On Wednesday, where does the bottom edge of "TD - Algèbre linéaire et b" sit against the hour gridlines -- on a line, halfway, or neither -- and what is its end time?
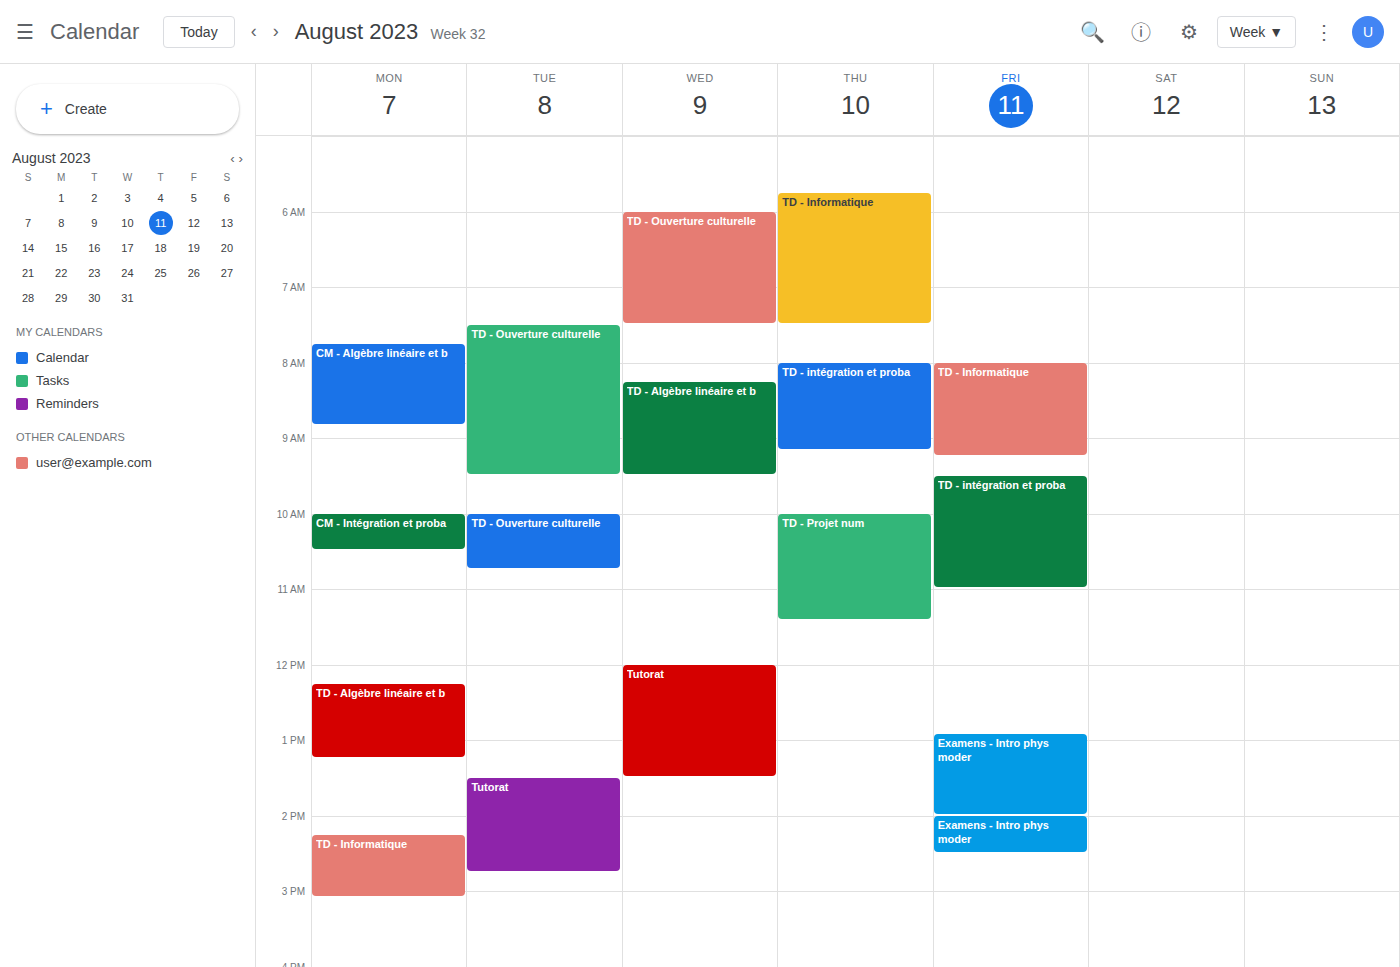
9:30 AM -- halfway between the 9 AM and 10 AM lines.